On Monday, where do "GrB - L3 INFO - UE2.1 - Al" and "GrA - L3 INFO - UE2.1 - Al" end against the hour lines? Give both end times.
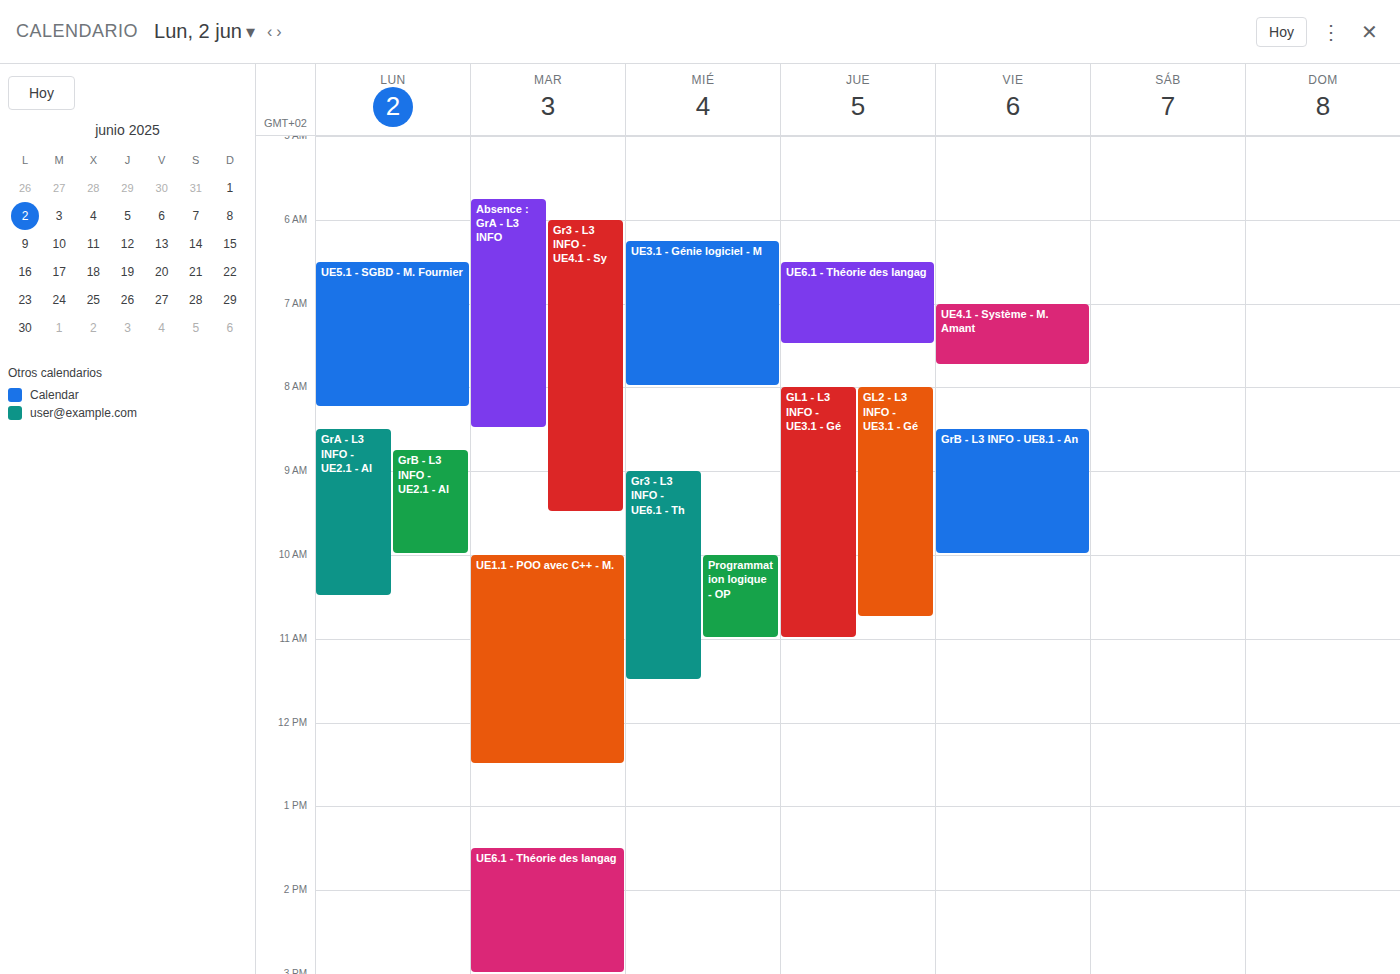
"GrB - L3 INFO - UE2.1 - Al": 10:00 AM, exactly on the 10 AM line. "GrA - L3 INFO - UE2.1 - Al": 10:30 AM, halfway between the 10 AM and 11 AM lines.